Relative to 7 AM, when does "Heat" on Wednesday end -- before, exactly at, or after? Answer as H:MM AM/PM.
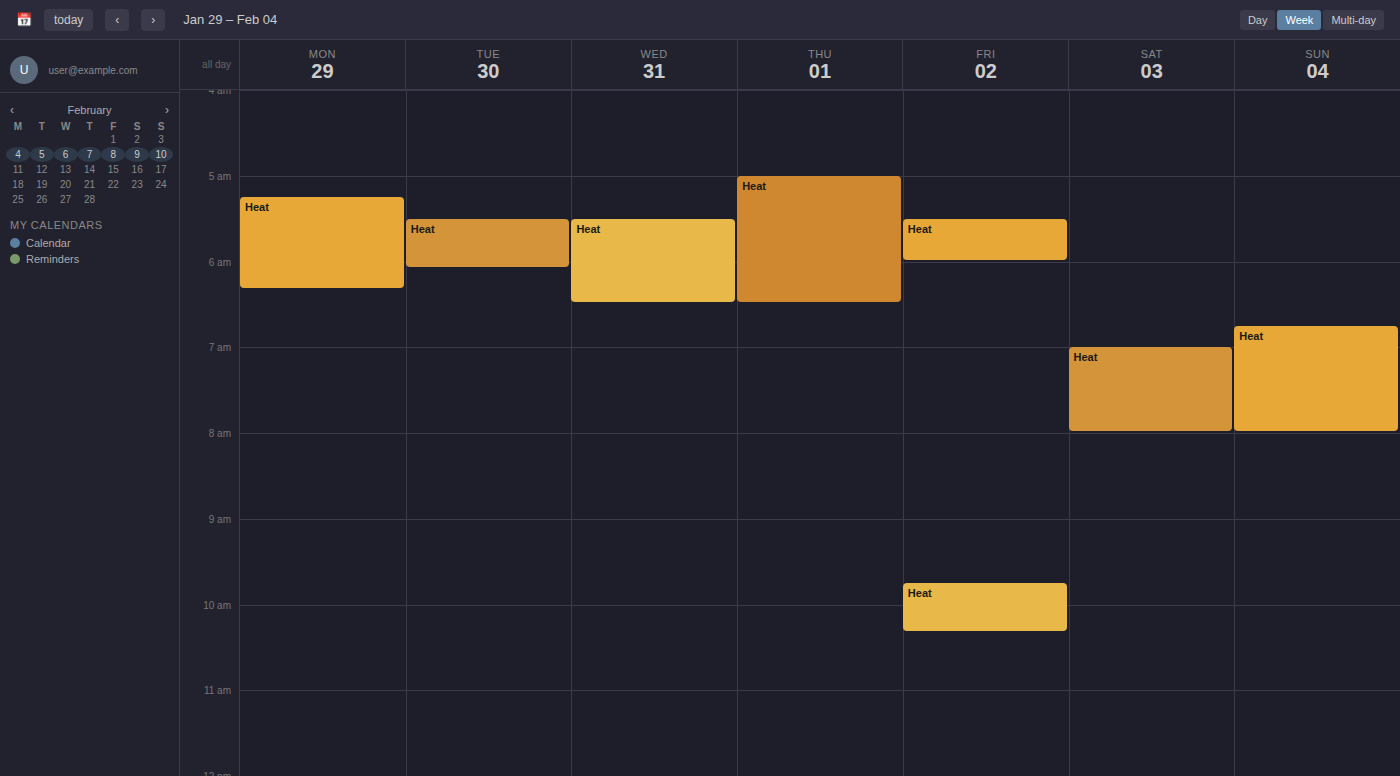
6:30 AM -- before 7 AM, 30 minutes above the 7 AM line.